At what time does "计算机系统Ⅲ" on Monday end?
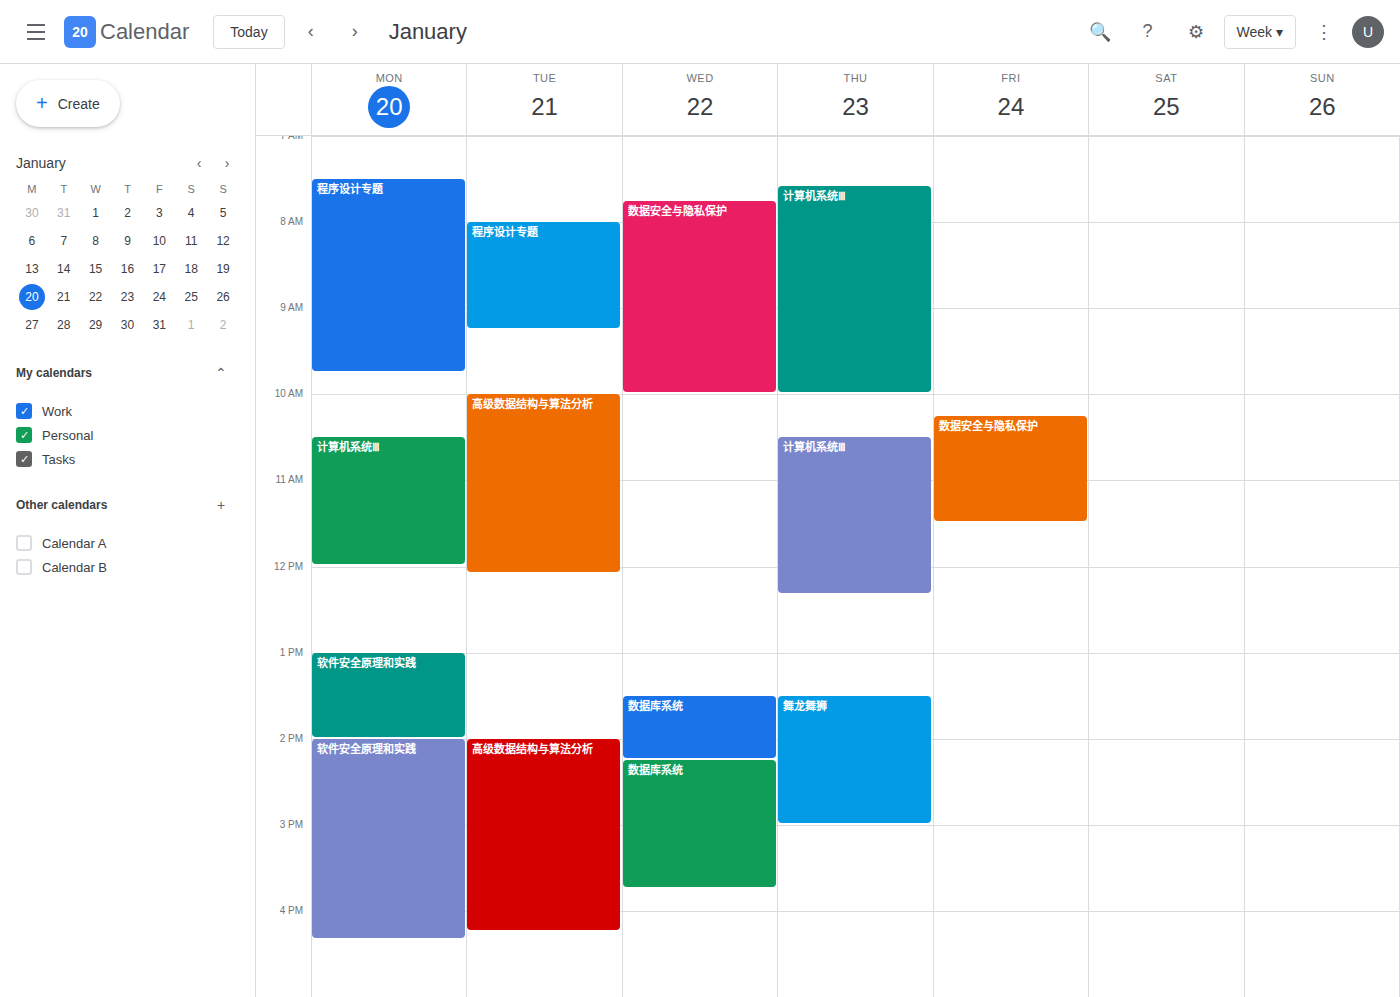
12:00 PM